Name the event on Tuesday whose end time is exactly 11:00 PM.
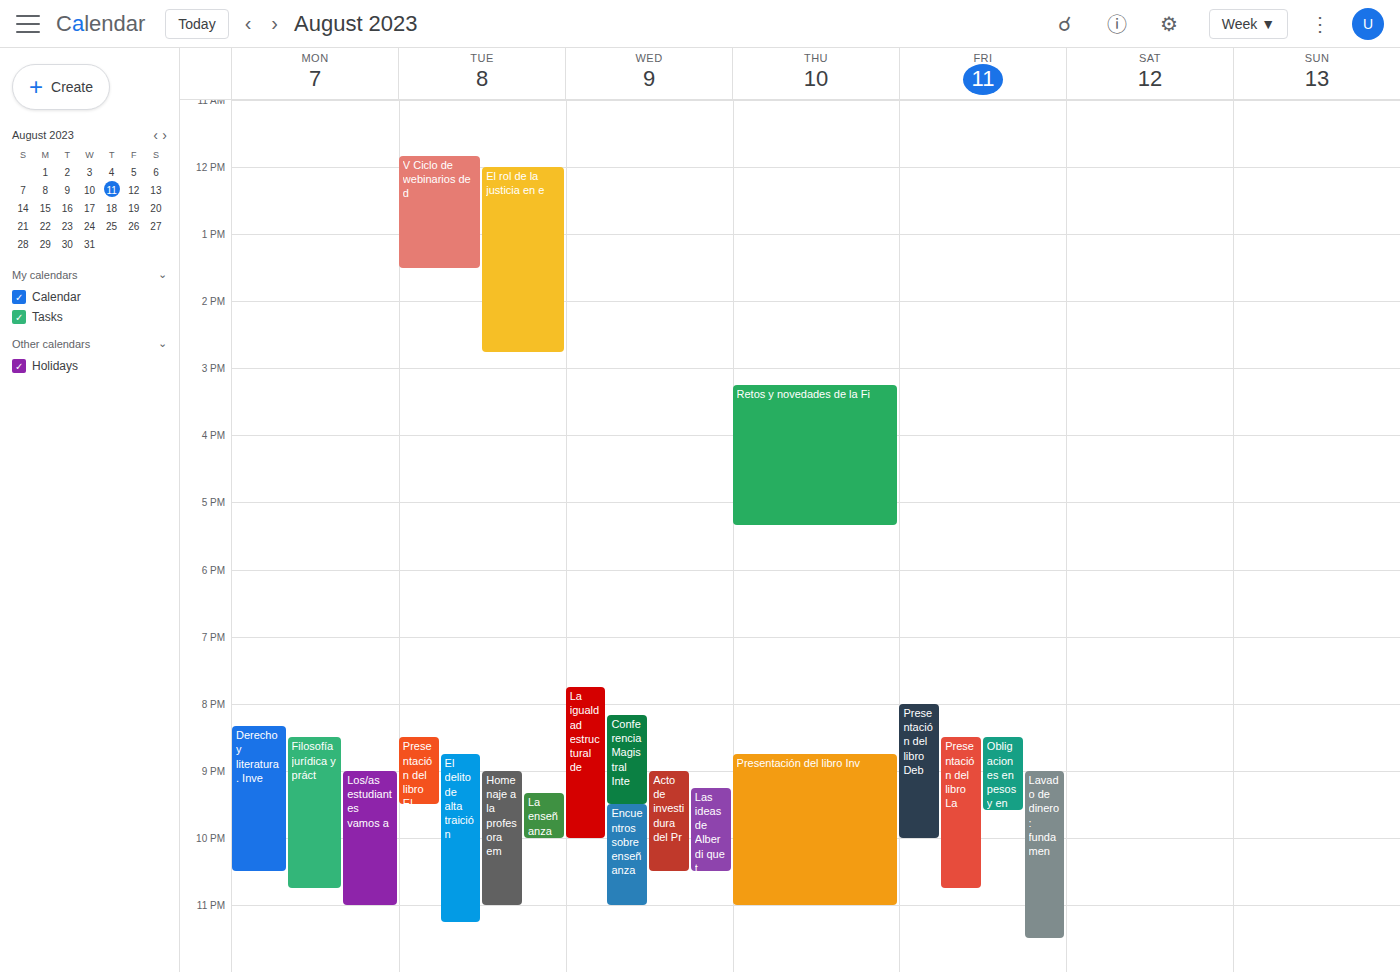
"Homenaje a la profesora em"